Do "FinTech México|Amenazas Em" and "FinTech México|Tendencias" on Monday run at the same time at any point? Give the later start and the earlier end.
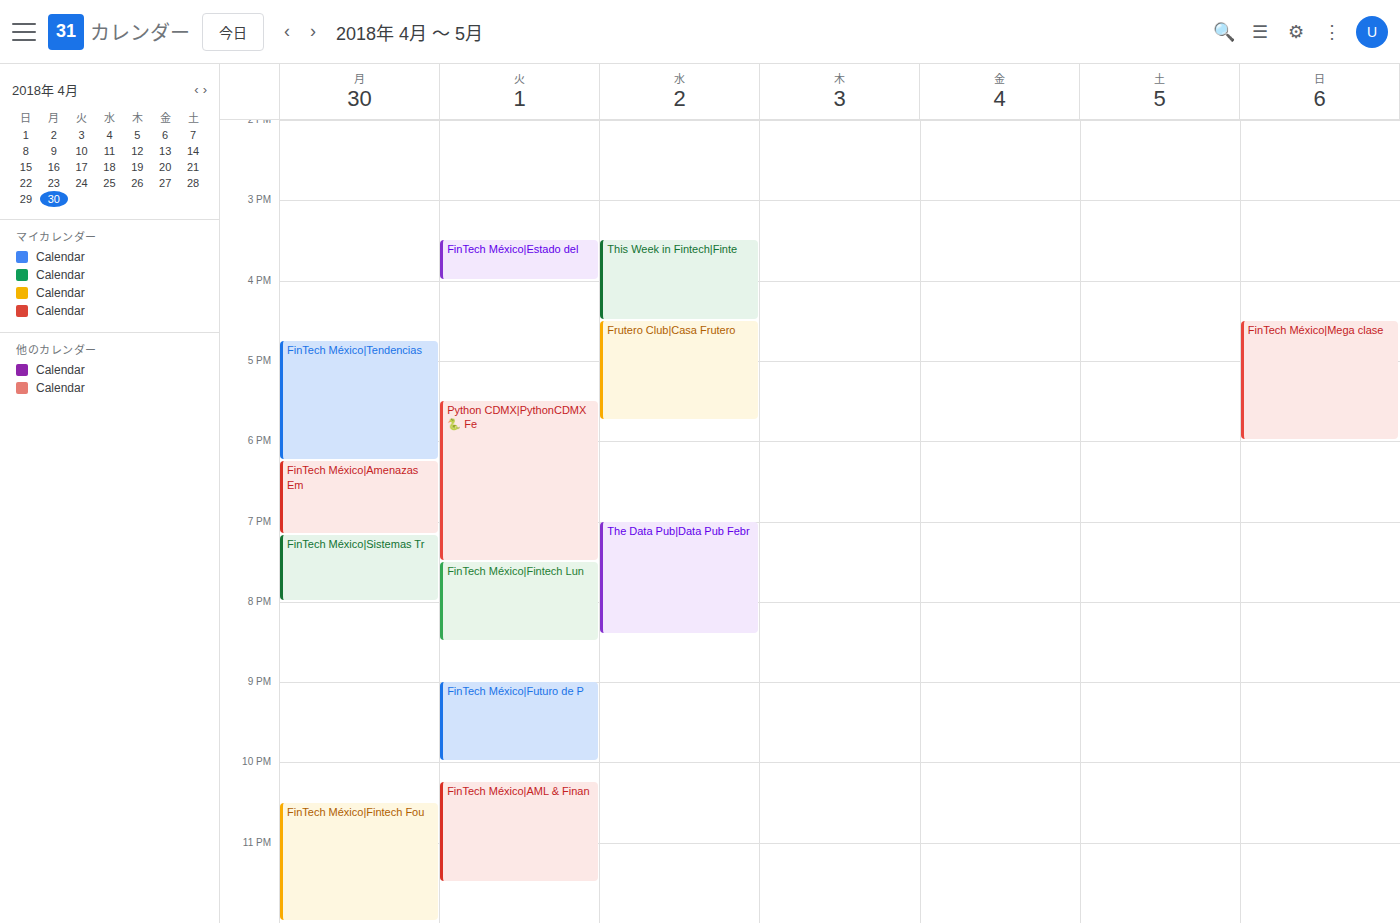
"FinTech México|Tendencias" ends at 6:15 PM, exactly when "FinTech México|Amenazas Em" starts -- they touch but do not overlap.